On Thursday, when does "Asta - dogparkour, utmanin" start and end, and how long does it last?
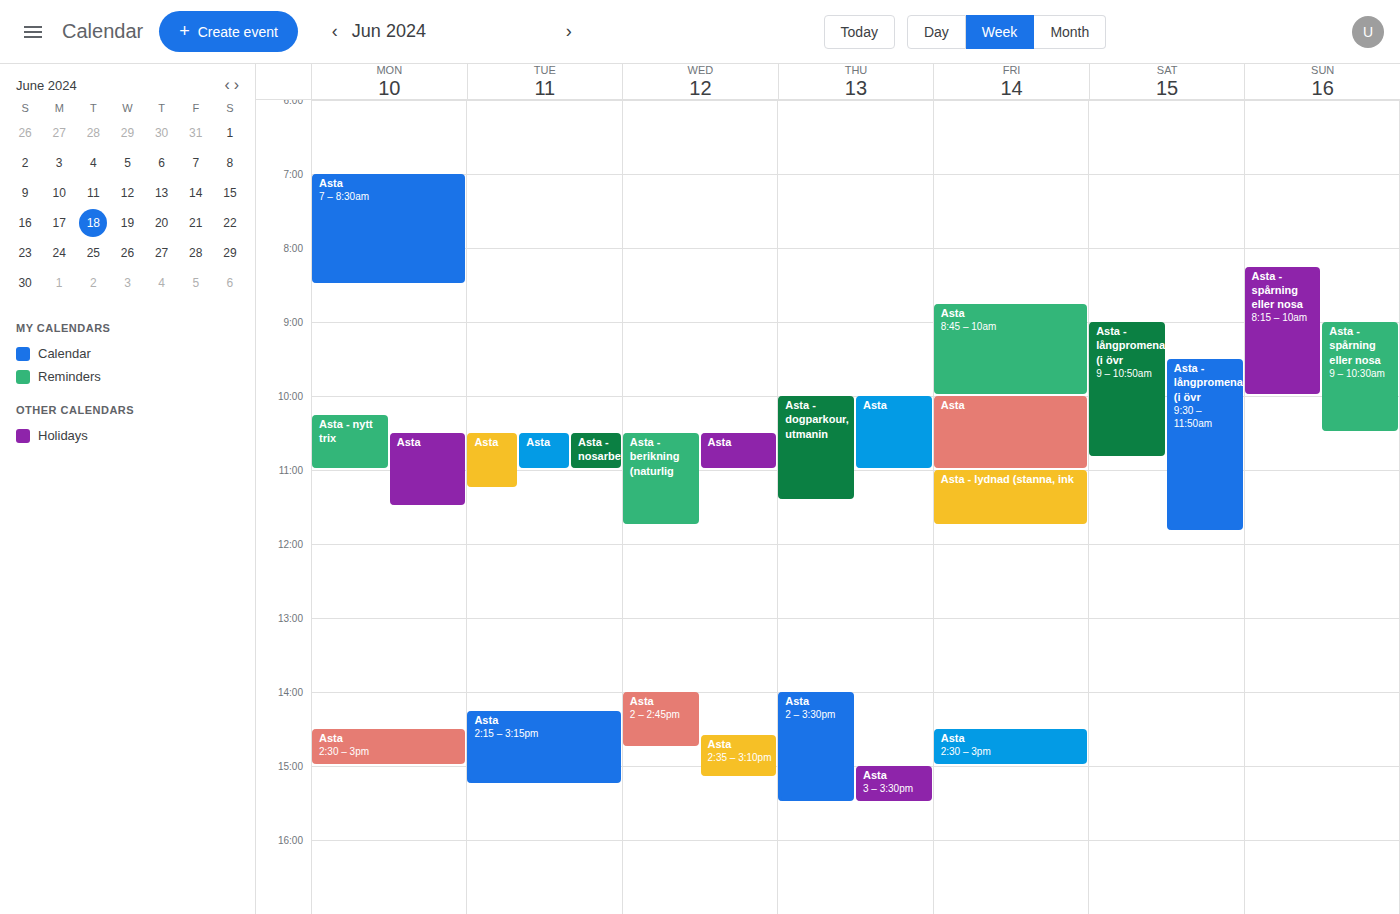
10:00 to 11:25, 1 hour 25 minutes